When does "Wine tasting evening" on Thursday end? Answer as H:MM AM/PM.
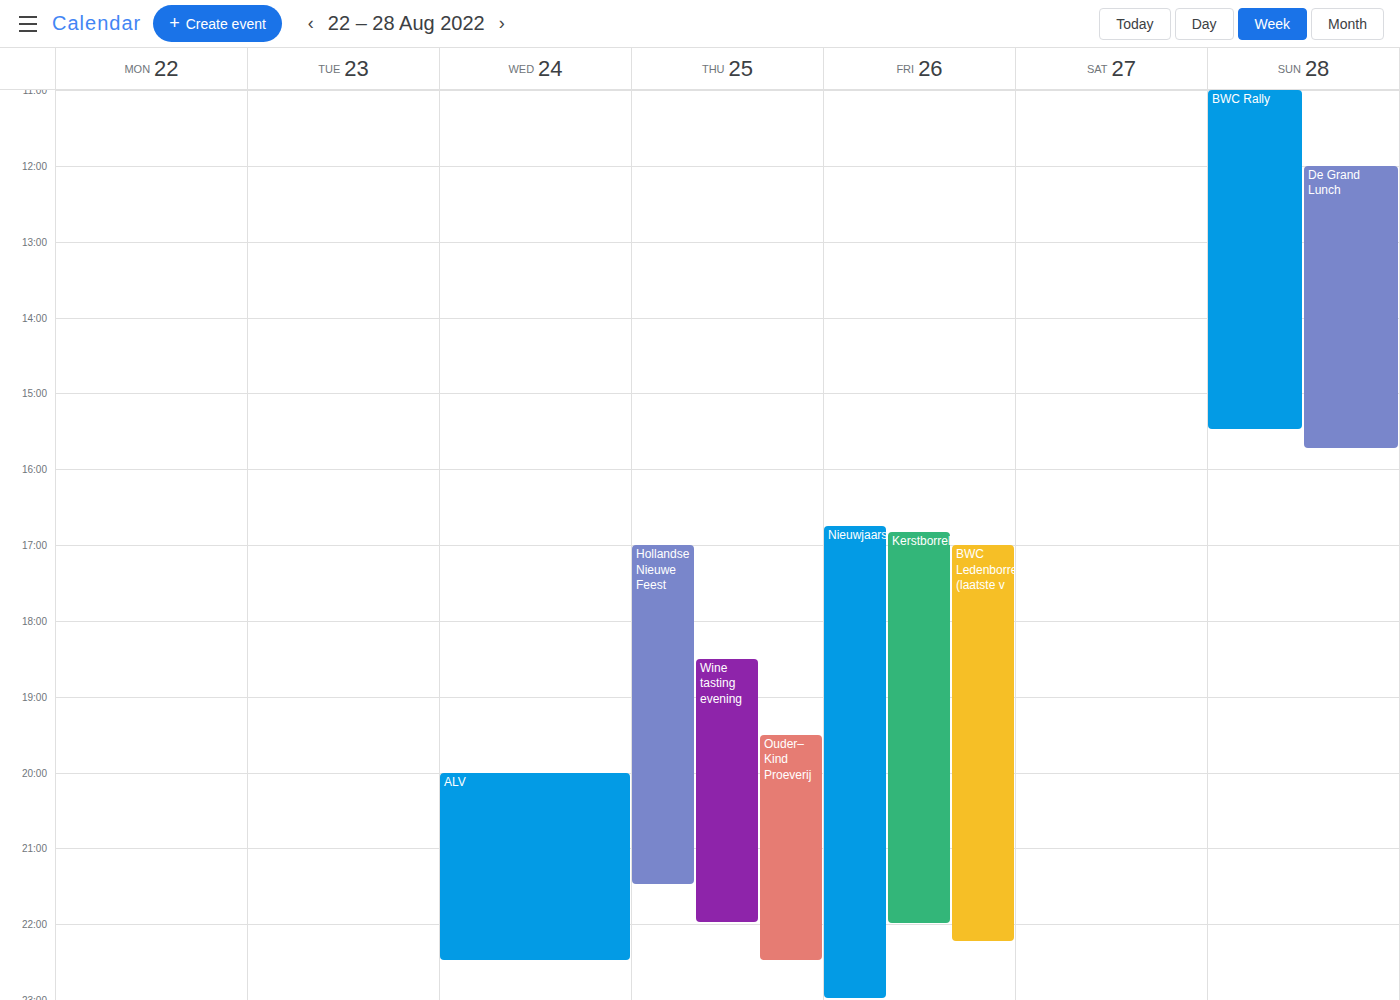
10:00 PM